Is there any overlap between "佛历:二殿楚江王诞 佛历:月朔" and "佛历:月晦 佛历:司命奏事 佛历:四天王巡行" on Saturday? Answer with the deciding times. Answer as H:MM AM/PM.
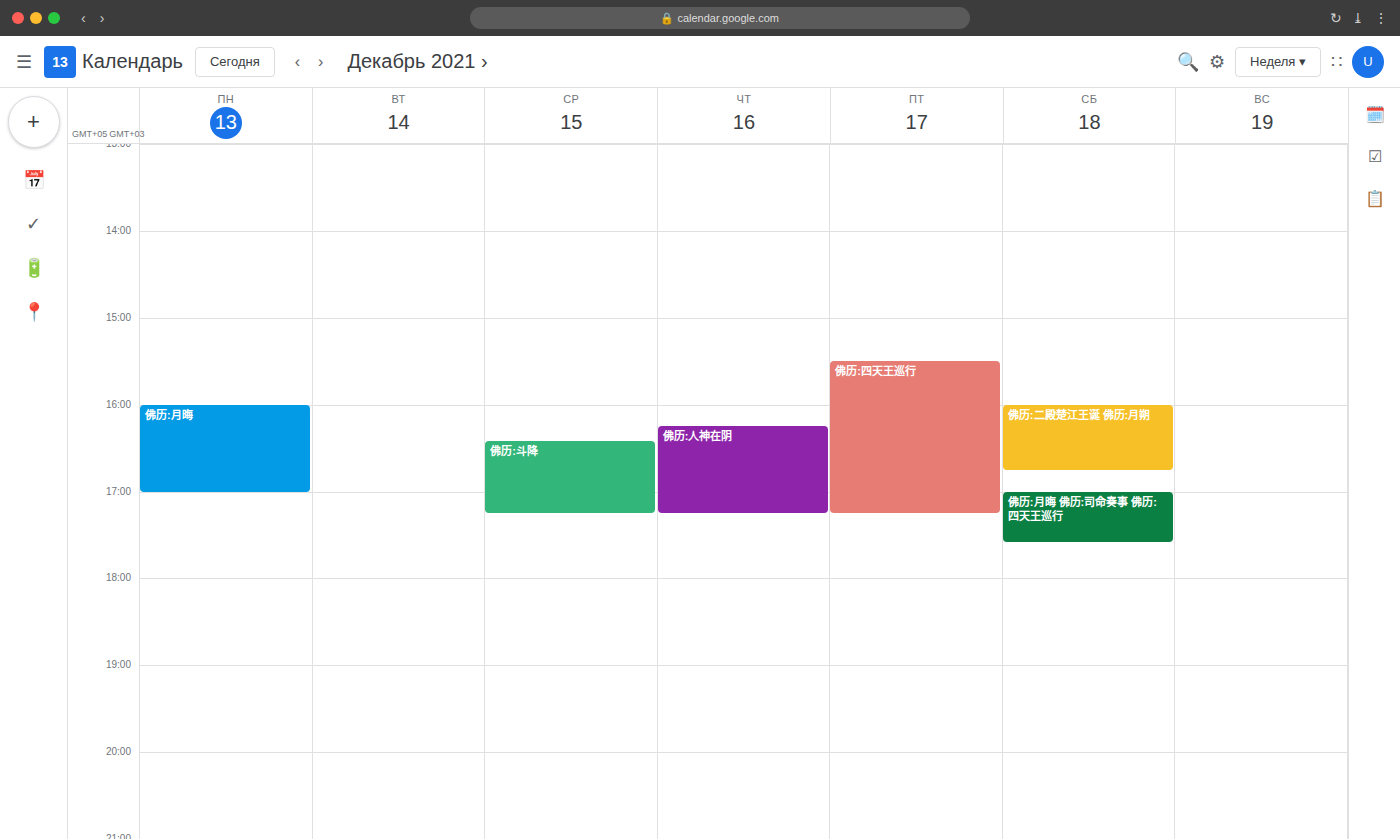
"佛历:二殿楚江王诞 佛历:月朔" ends at 4:45 PM and "佛历:月晦 佛历:司命奏事 佛历:四天王巡行" starts at 5:00 PM -- no overlap.